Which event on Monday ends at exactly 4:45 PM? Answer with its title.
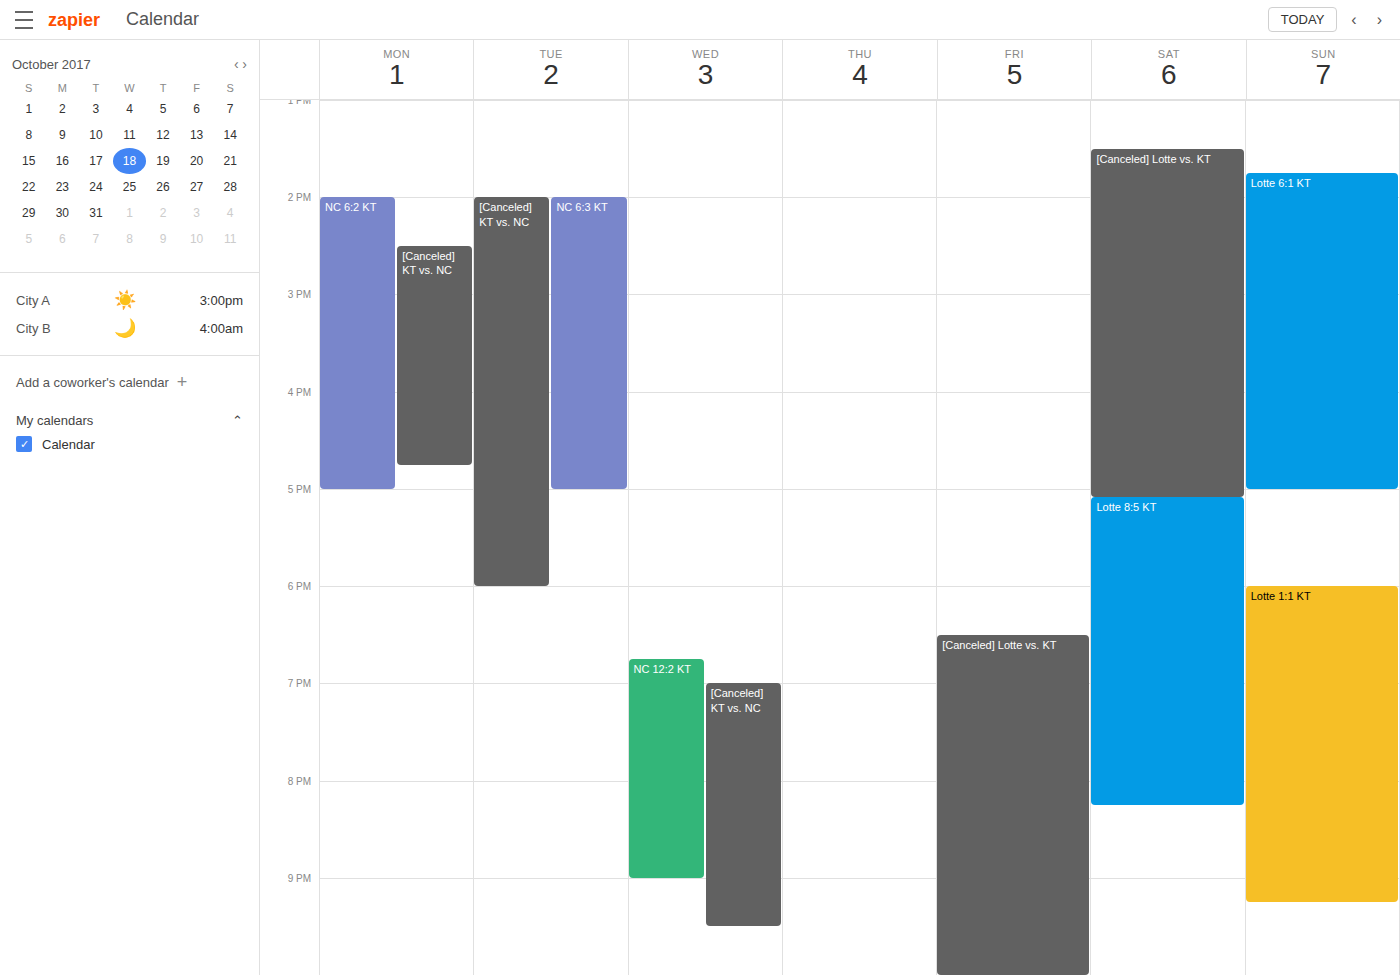
"[Canceled] KT vs. NC"